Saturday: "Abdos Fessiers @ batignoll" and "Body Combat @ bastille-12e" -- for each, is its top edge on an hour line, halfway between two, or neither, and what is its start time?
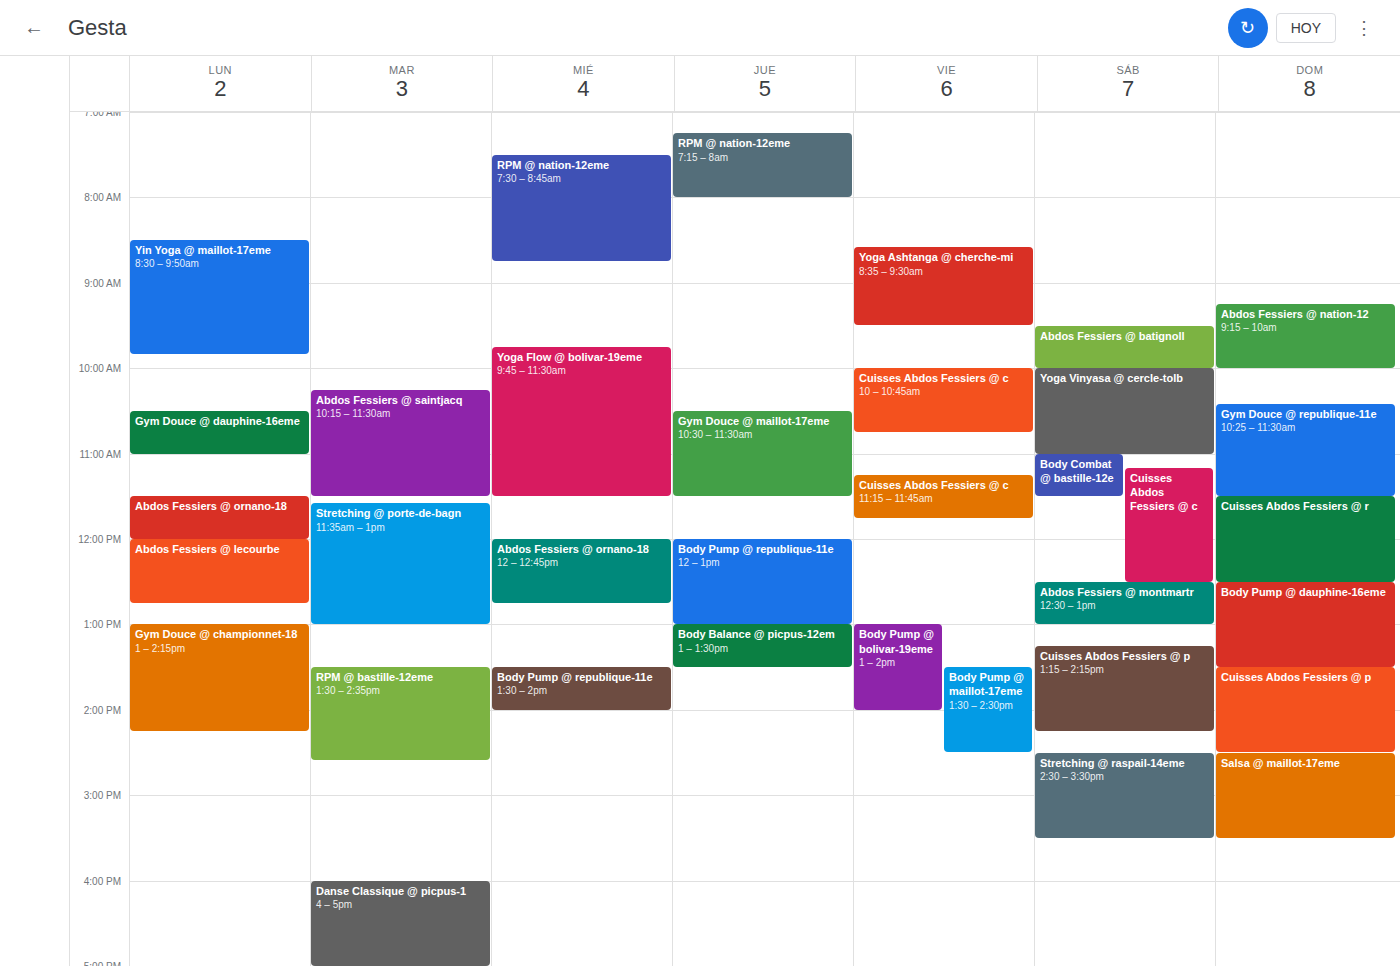
"Abdos Fessiers @ batignoll": 9:30 AM, halfway between the 9 AM and 10 AM lines. "Body Combat @ bastille-12e": 11:00 AM, exactly on the 11 AM line.